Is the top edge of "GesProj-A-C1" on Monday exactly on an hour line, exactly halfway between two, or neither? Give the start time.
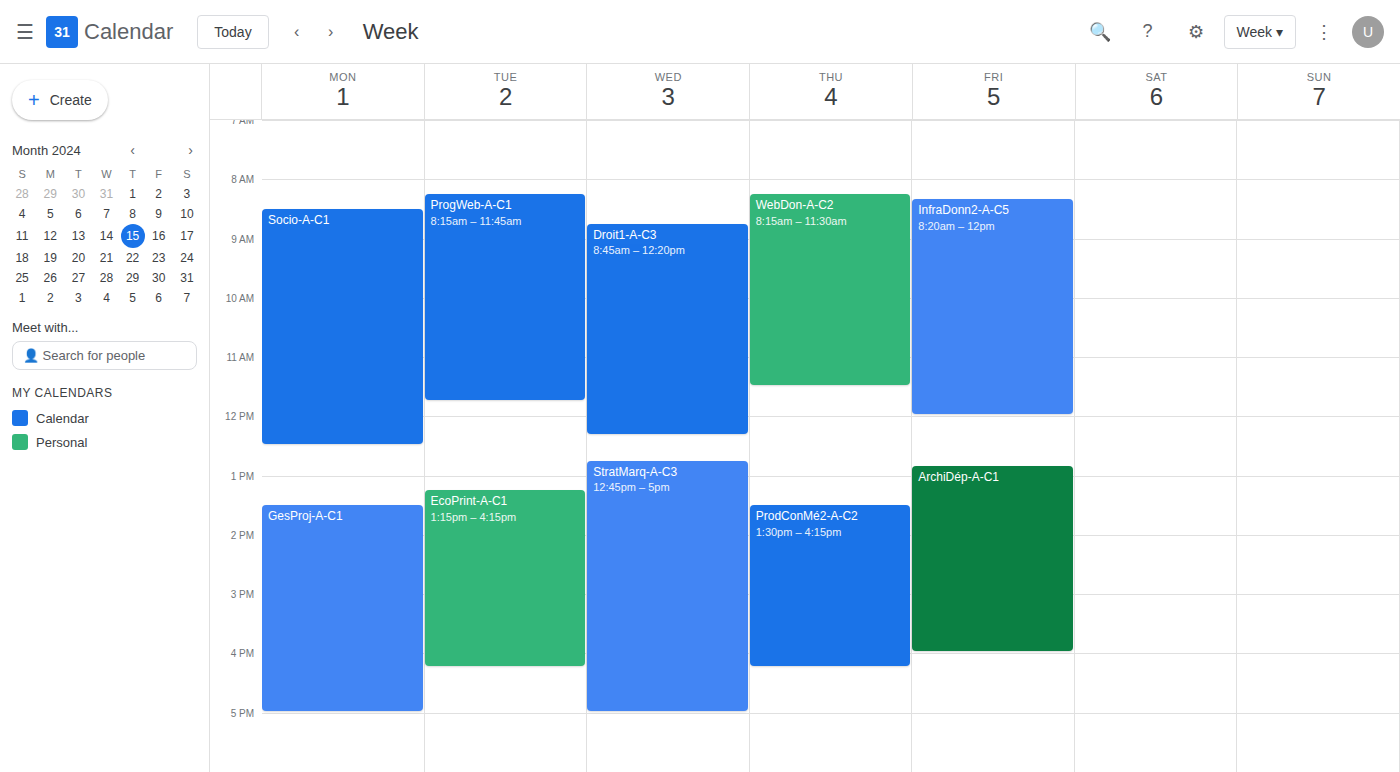
1:30 PM -- halfway between the 1 PM and 2 PM lines.